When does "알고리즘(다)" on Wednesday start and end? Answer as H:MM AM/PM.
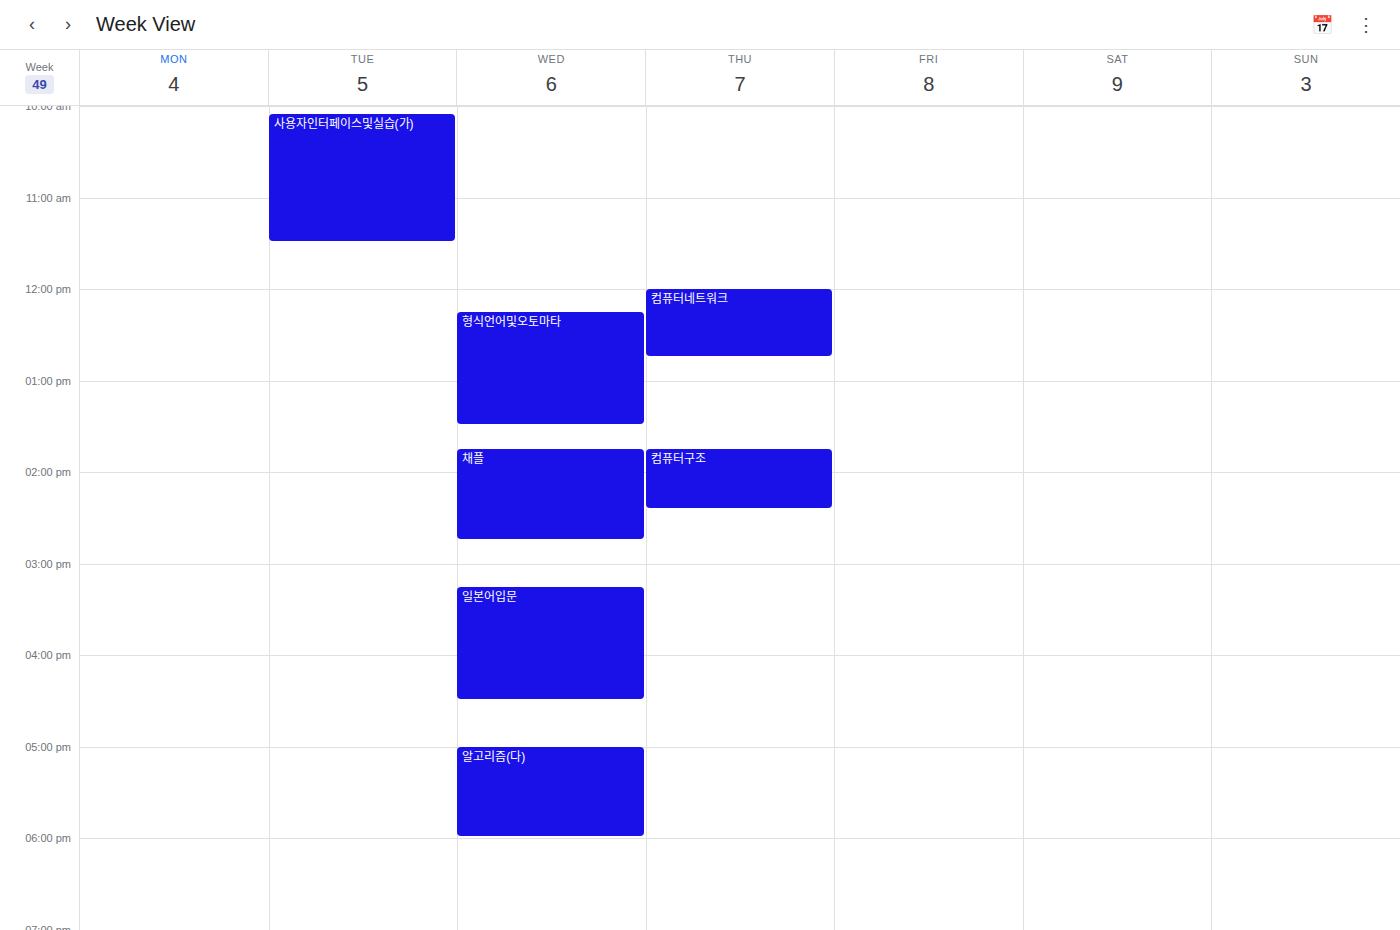
5:00 PM to 6:00 PM